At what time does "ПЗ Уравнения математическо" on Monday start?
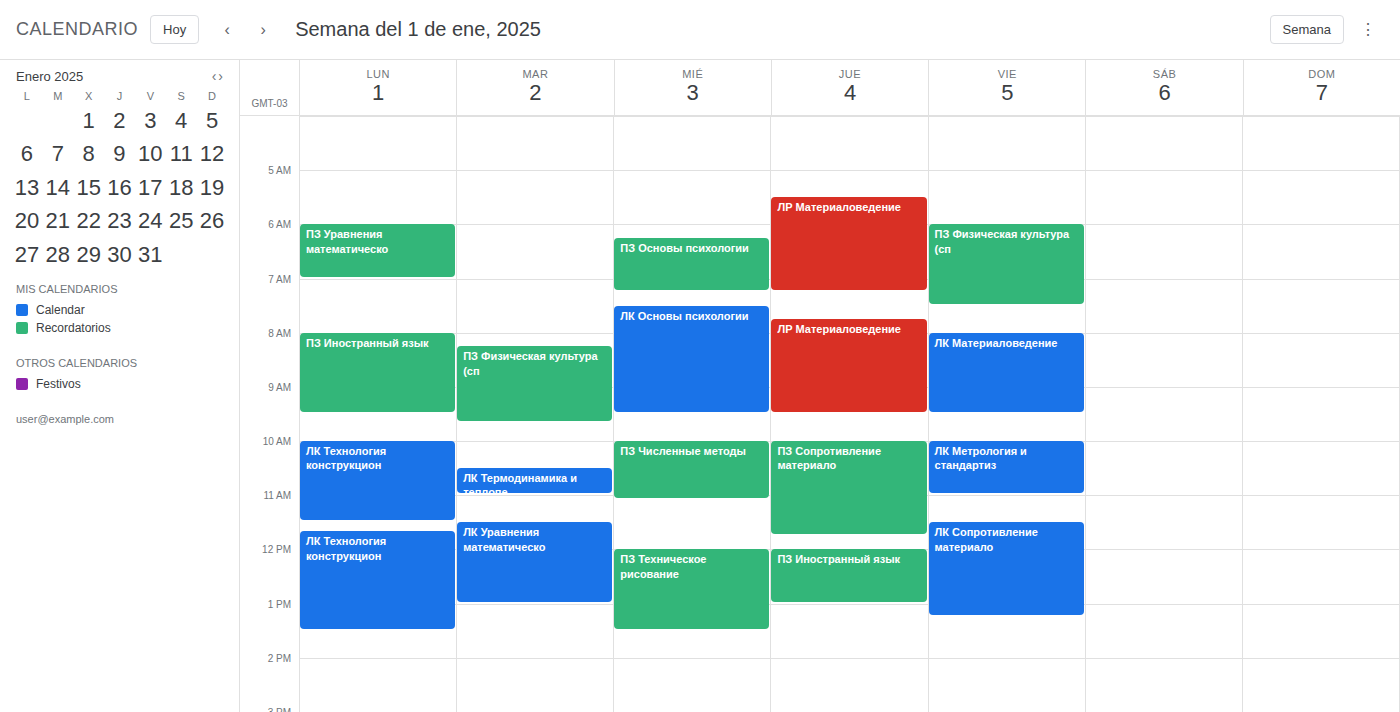
6:00 AM